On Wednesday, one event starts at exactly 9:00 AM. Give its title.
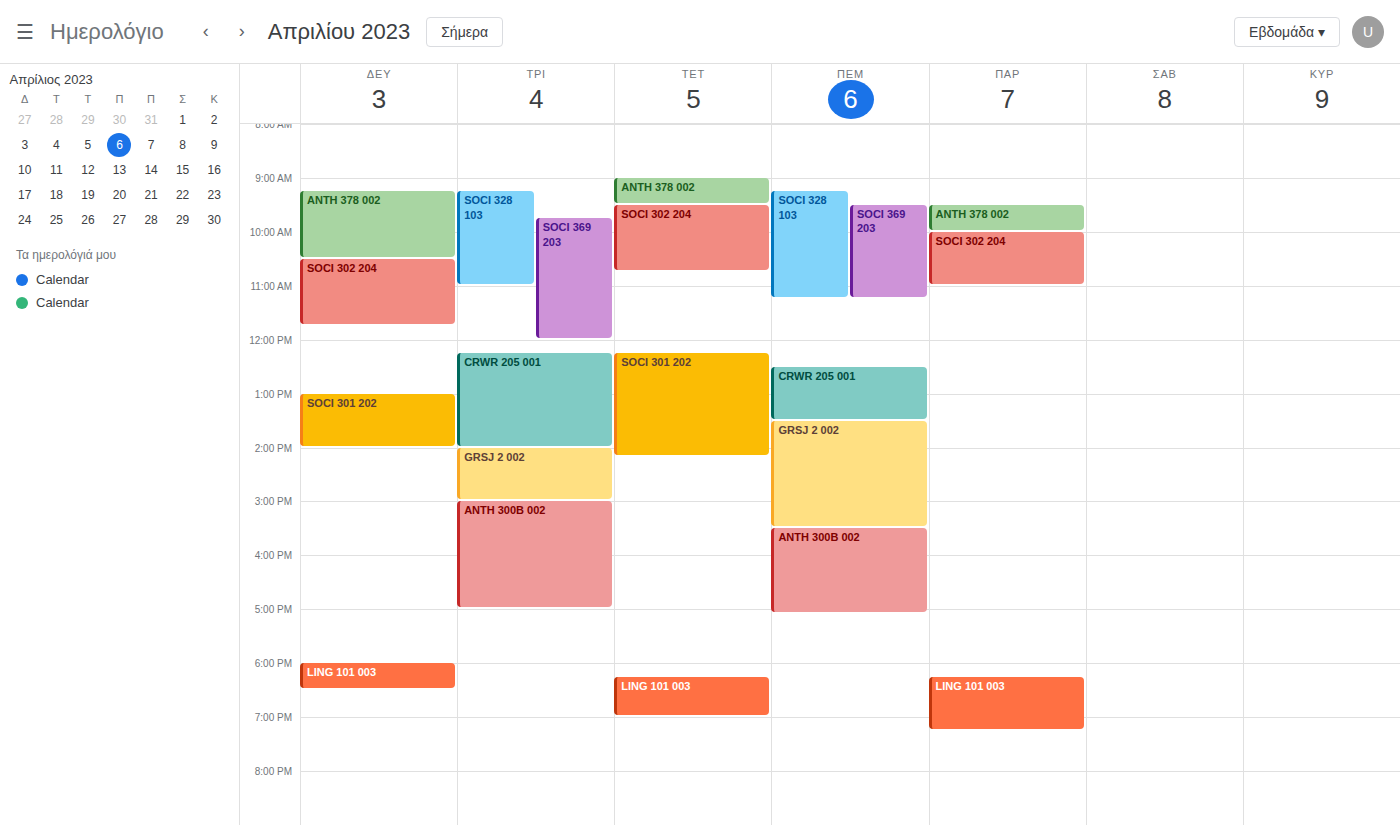
"ANTH 378 002"